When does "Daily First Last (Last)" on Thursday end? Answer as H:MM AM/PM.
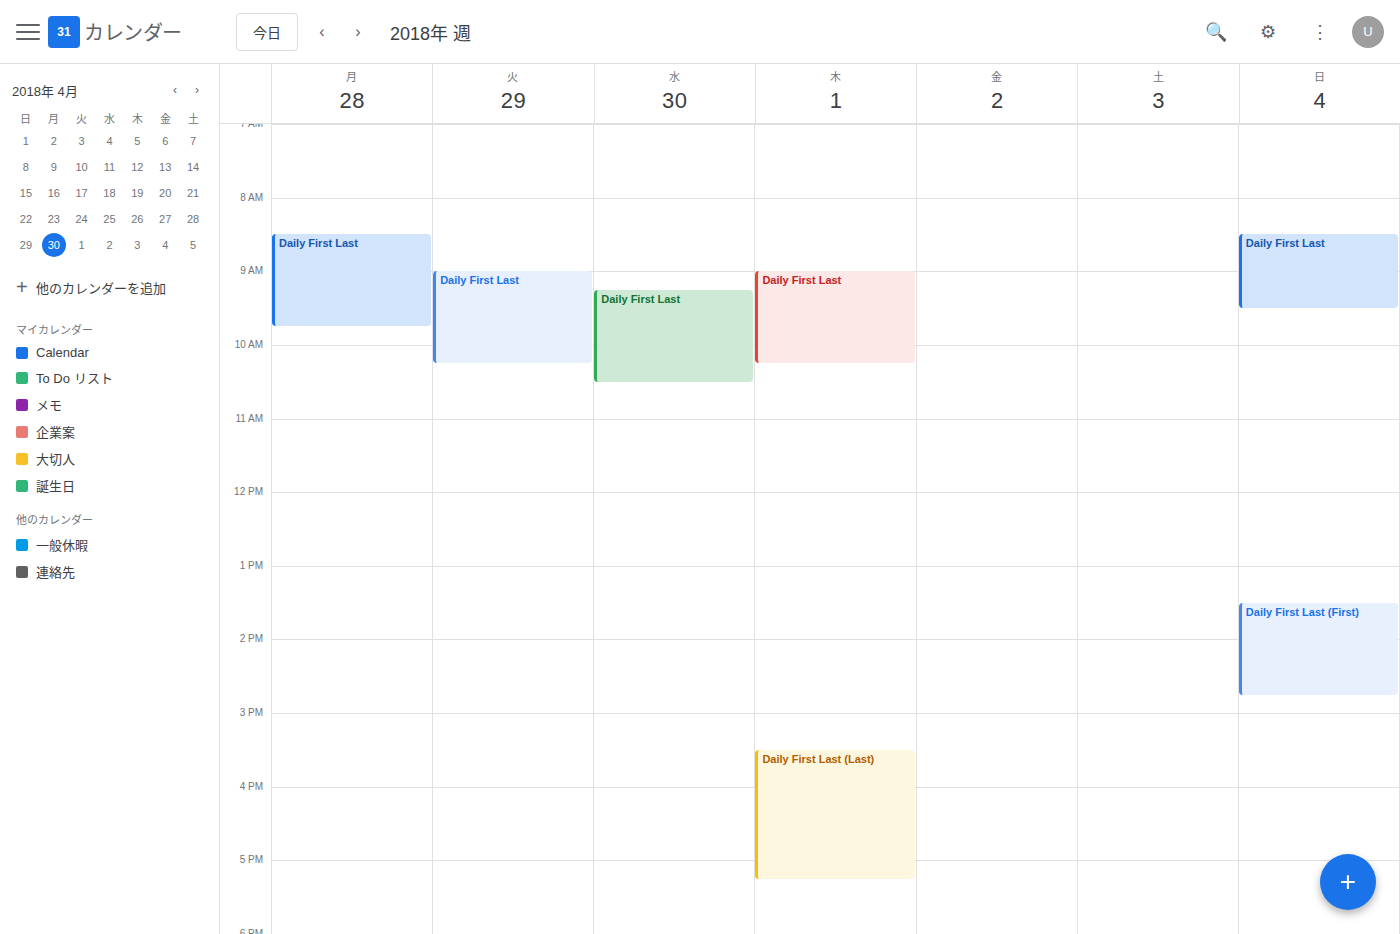
5:15 PM